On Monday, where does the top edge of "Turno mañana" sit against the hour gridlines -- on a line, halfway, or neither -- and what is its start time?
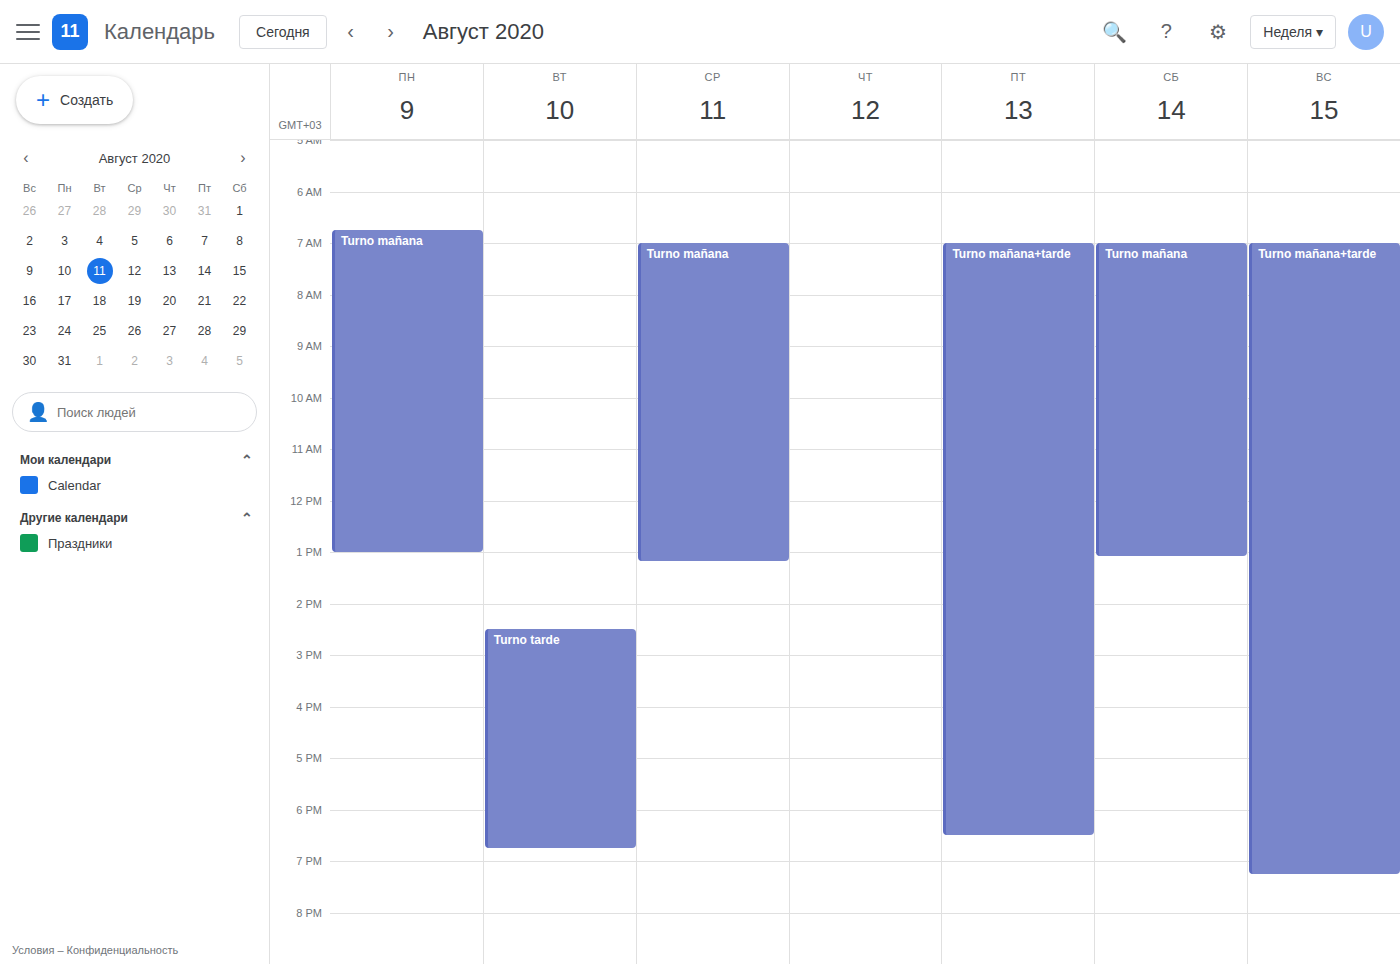
6:45 AM -- neither: three quarters of the way from the 6 AM line to the 7 AM line.